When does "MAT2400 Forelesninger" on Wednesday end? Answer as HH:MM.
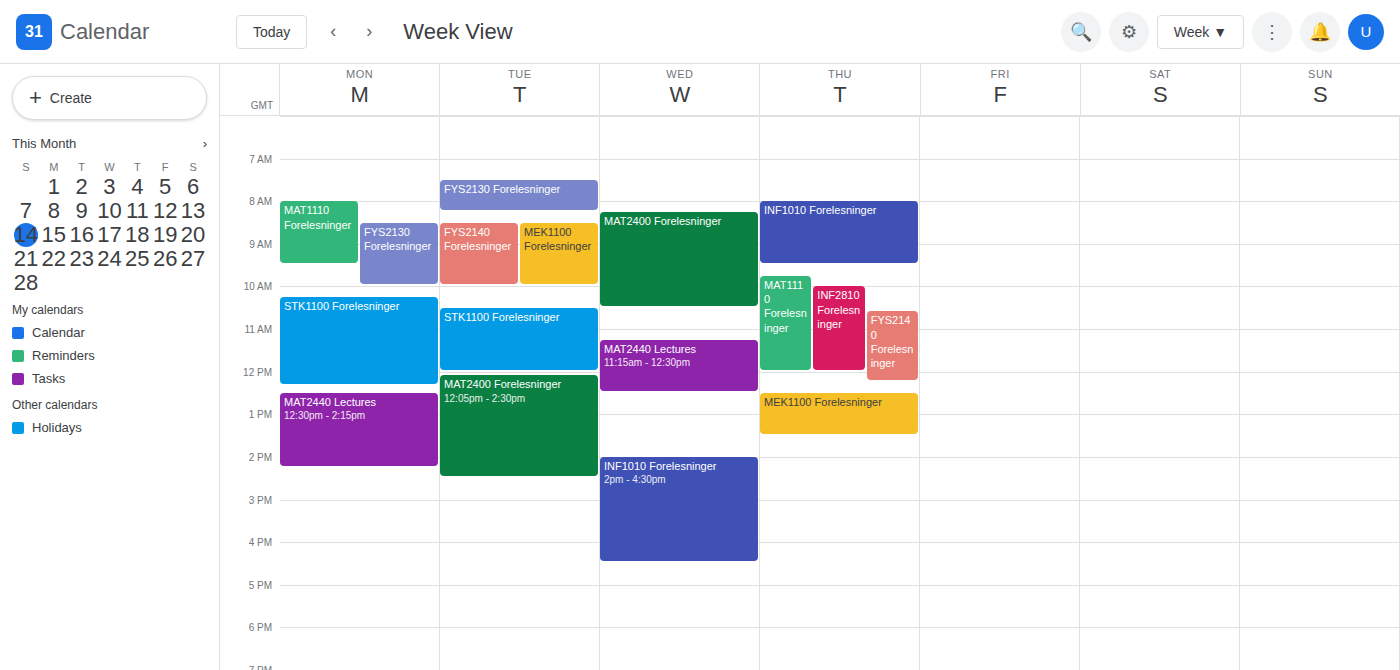
10:30